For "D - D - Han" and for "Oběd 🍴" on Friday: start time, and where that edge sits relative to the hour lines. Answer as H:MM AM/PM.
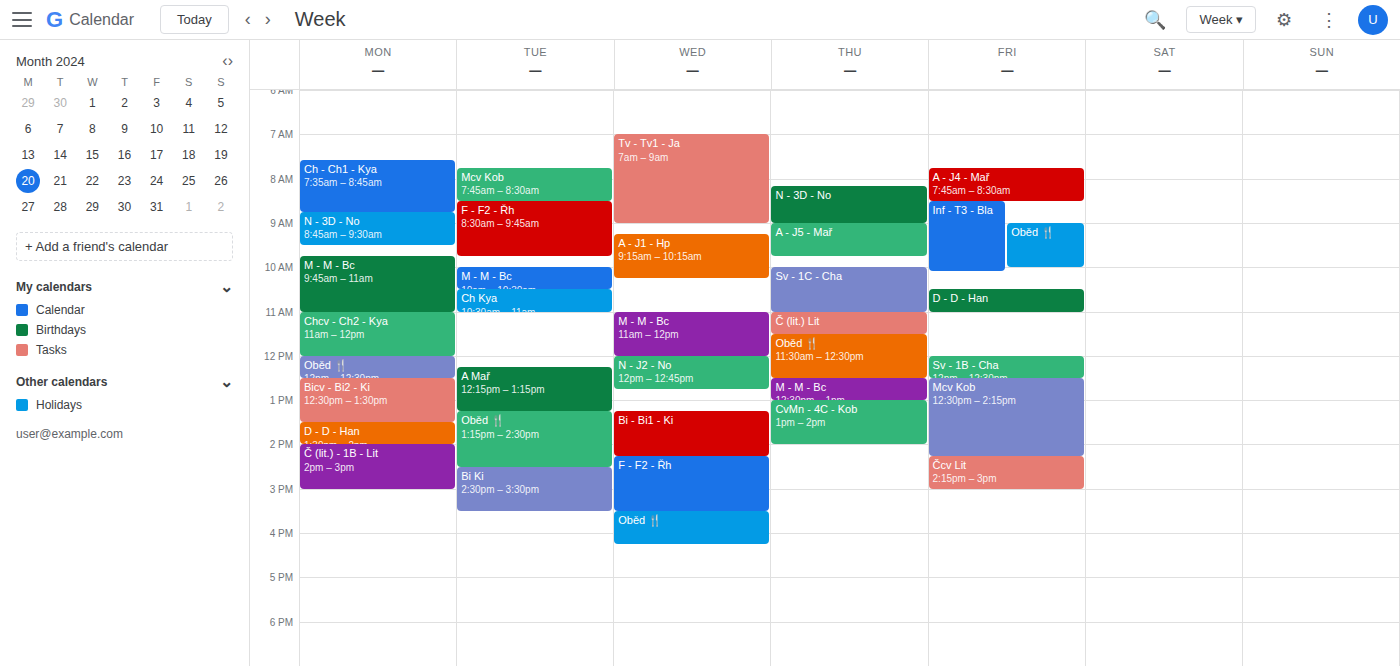
"D - D - Han": 10:30 AM, halfway between the 10 AM and 11 AM lines. "Oběd 🍴": 9:00 AM, exactly on the 9 AM line.